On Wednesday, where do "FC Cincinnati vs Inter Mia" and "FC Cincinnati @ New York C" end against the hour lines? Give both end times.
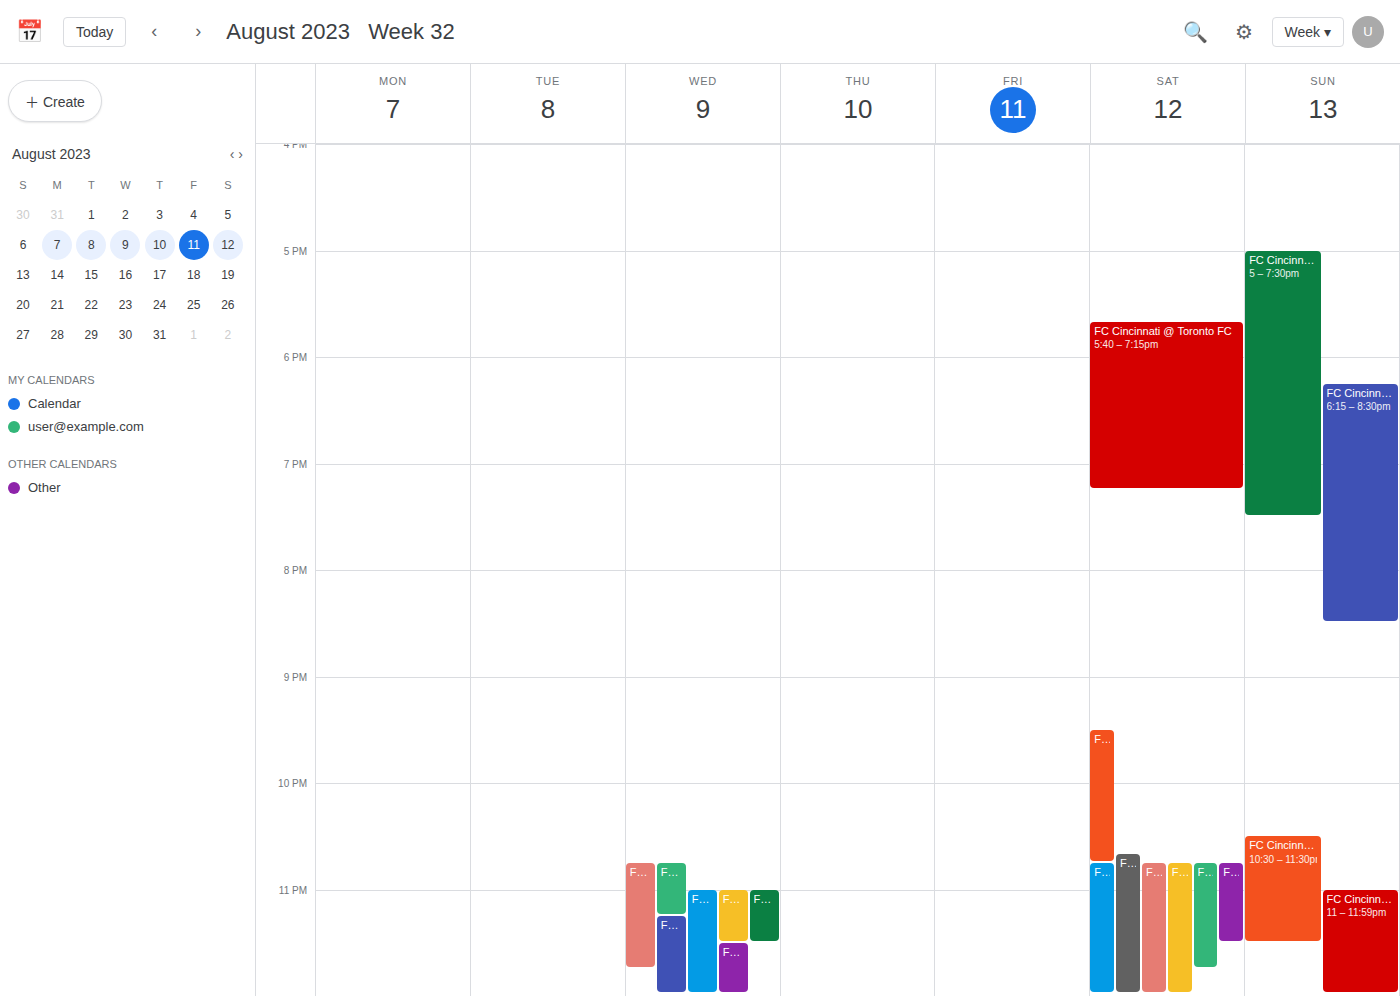
"FC Cincinnati vs Inter Mia": 11:45 PM, neither: three quarters of the way from the 11 PM line to the 12 AM line. "FC Cincinnati @ New York C": 11:15 PM, neither: a quarter of the way from the 11 PM line to the 12 AM line.